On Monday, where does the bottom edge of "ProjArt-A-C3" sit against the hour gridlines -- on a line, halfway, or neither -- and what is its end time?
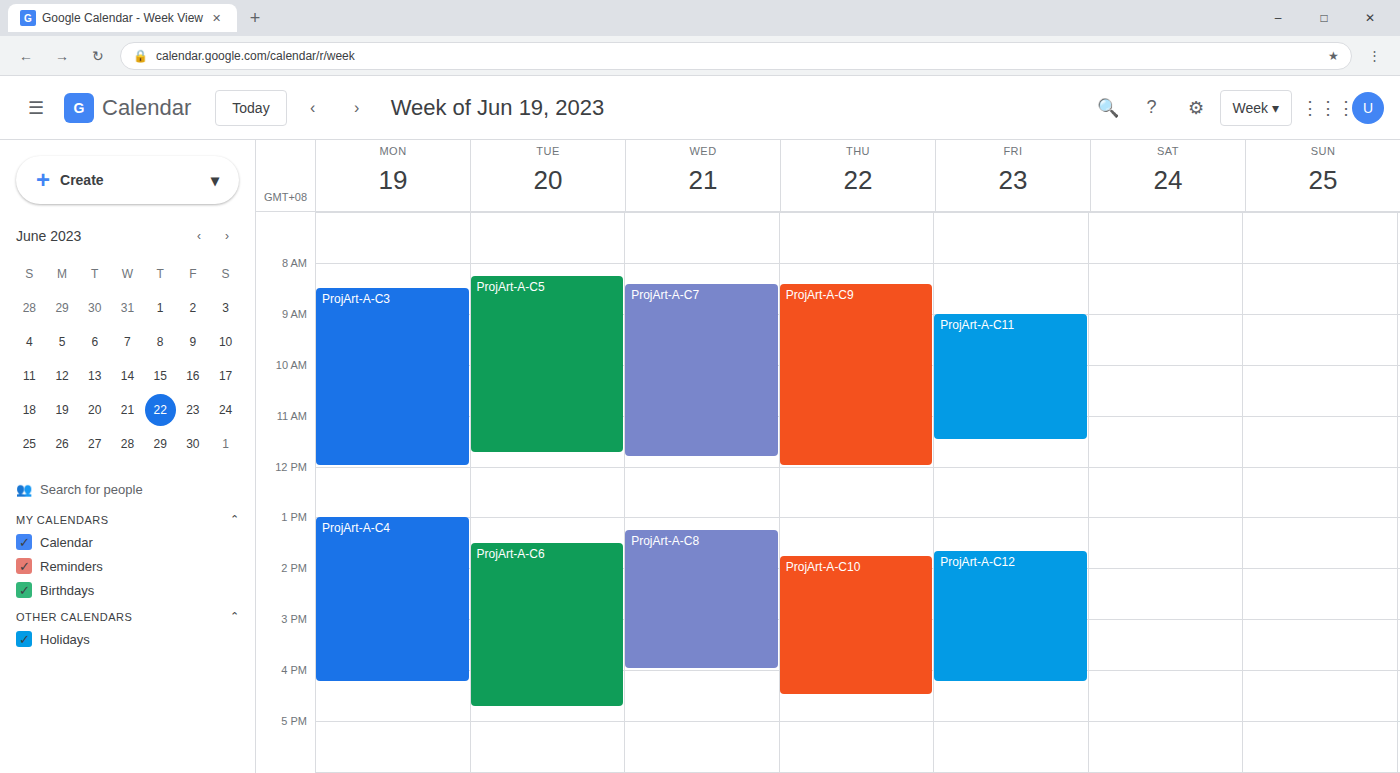
12:00 PM -- exactly on the 12 PM line.